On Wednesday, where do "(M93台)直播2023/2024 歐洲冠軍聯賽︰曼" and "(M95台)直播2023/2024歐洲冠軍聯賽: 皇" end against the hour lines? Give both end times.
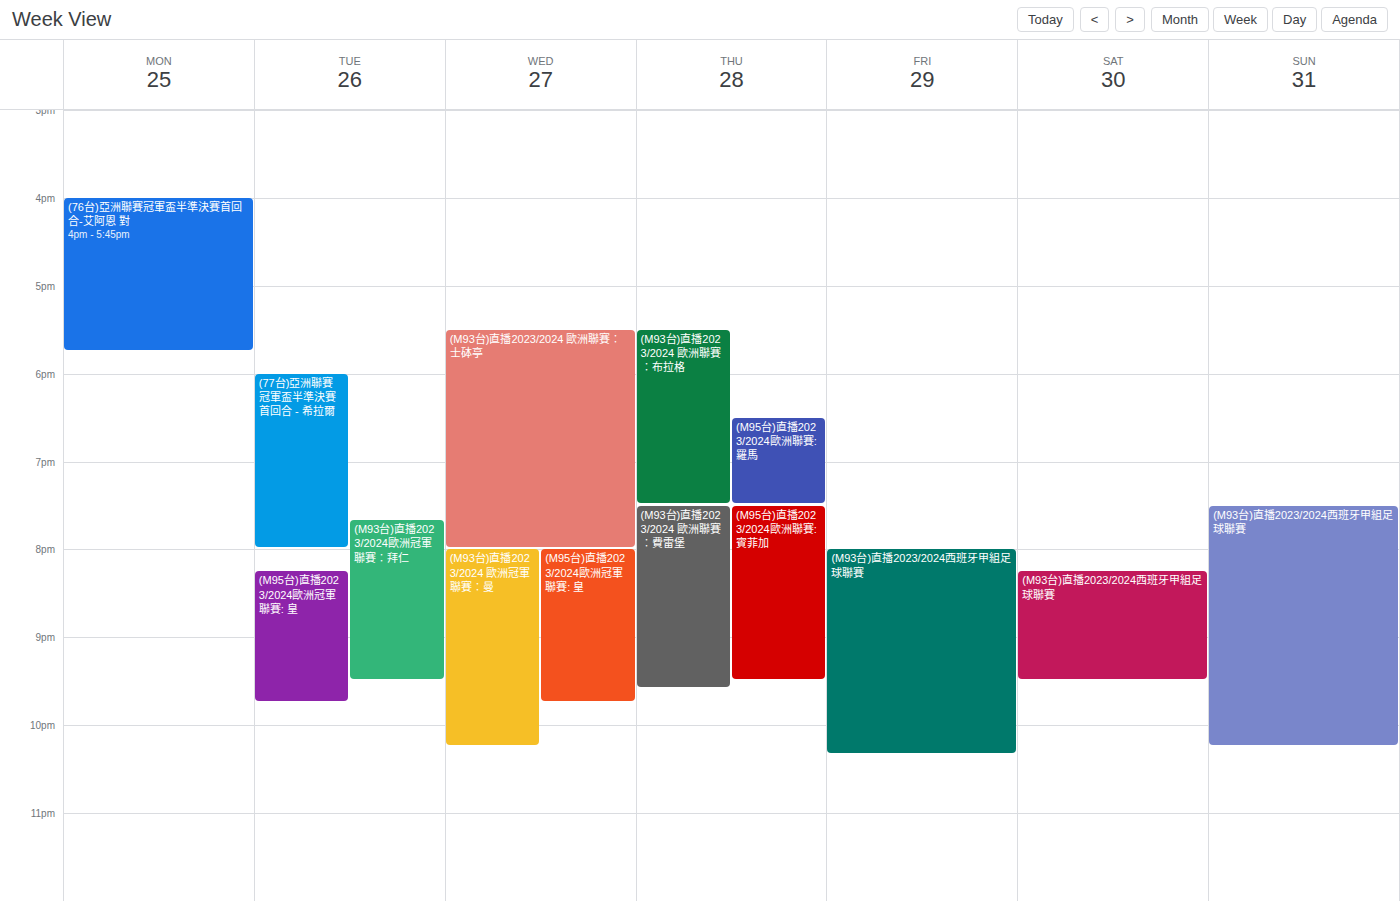
"(M93台)直播2023/2024 歐洲冠軍聯賽︰曼": 10:15 PM, neither: a quarter of the way from the 10 PM line to the 11 PM line. "(M95台)直播2023/2024歐洲冠軍聯賽: 皇": 9:45 PM, neither: three quarters of the way from the 9 PM line to the 10 PM line.